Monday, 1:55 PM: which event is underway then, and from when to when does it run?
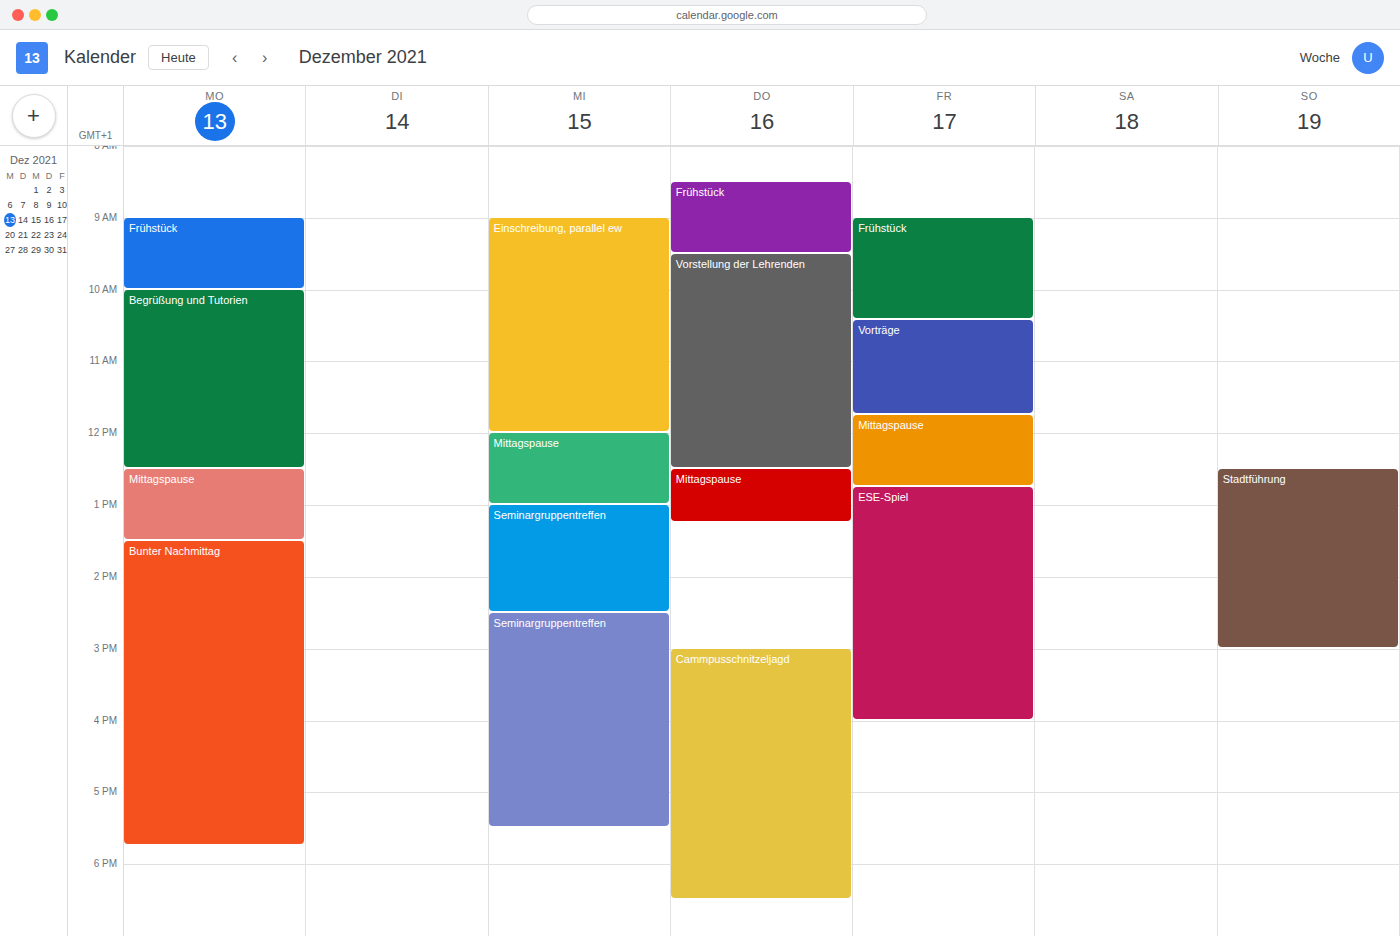
"Bunter Nachmittag", 1:30 PM to 5:45 PM